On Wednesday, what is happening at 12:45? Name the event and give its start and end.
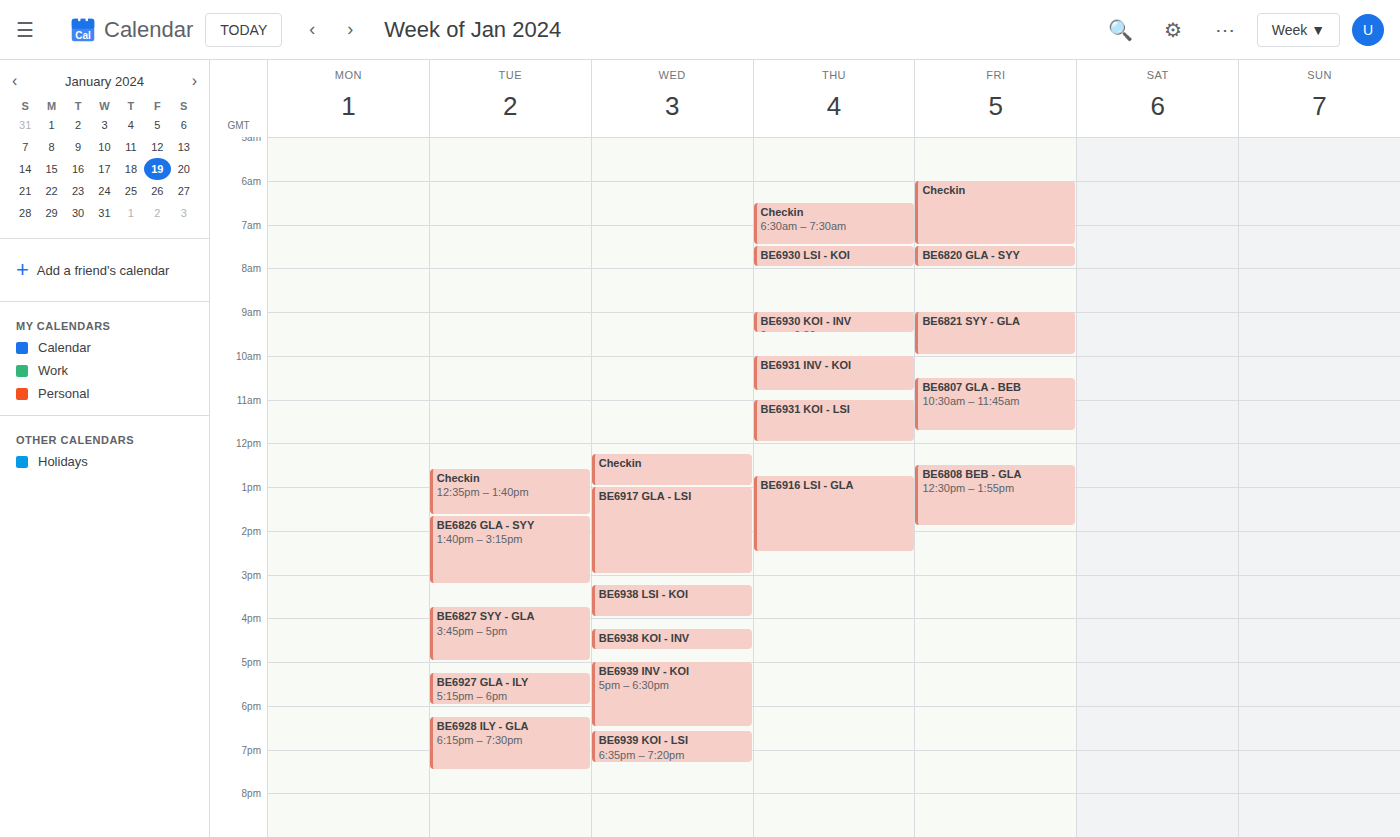
"Checkin", 12:15 to 13:00